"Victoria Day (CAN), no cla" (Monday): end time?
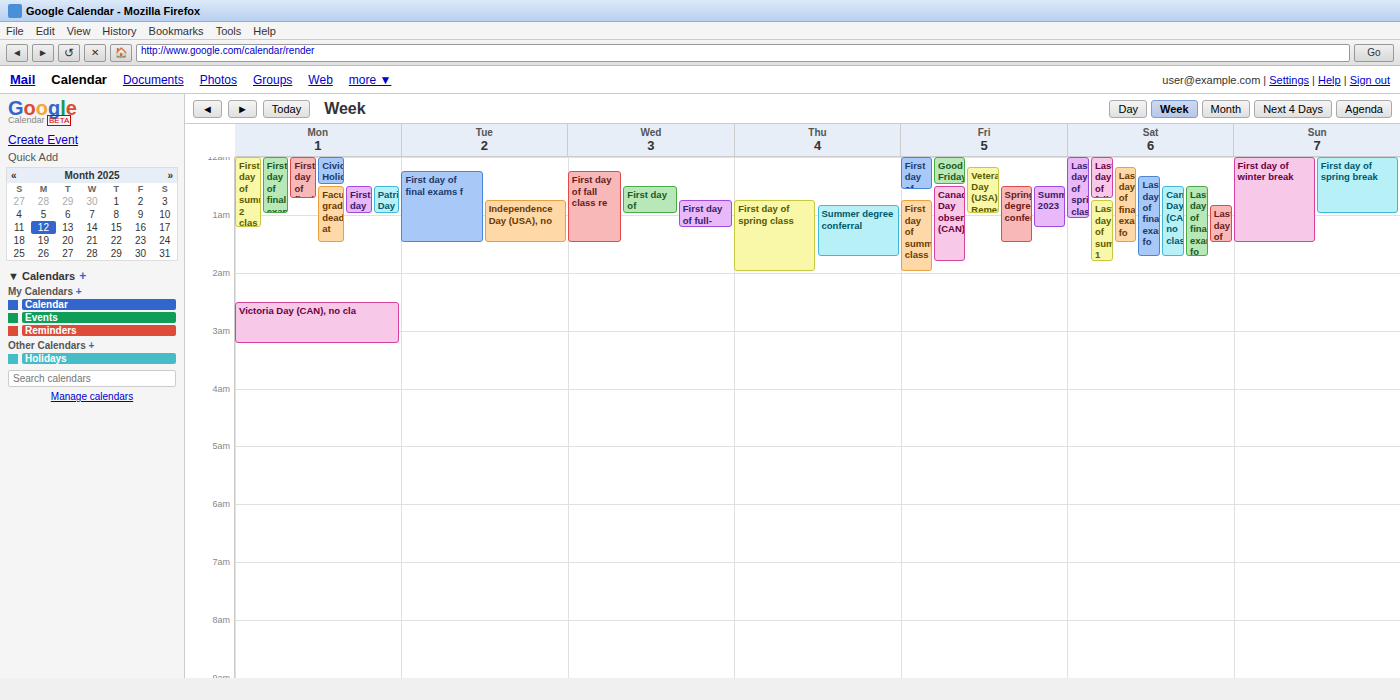
3:15 AM